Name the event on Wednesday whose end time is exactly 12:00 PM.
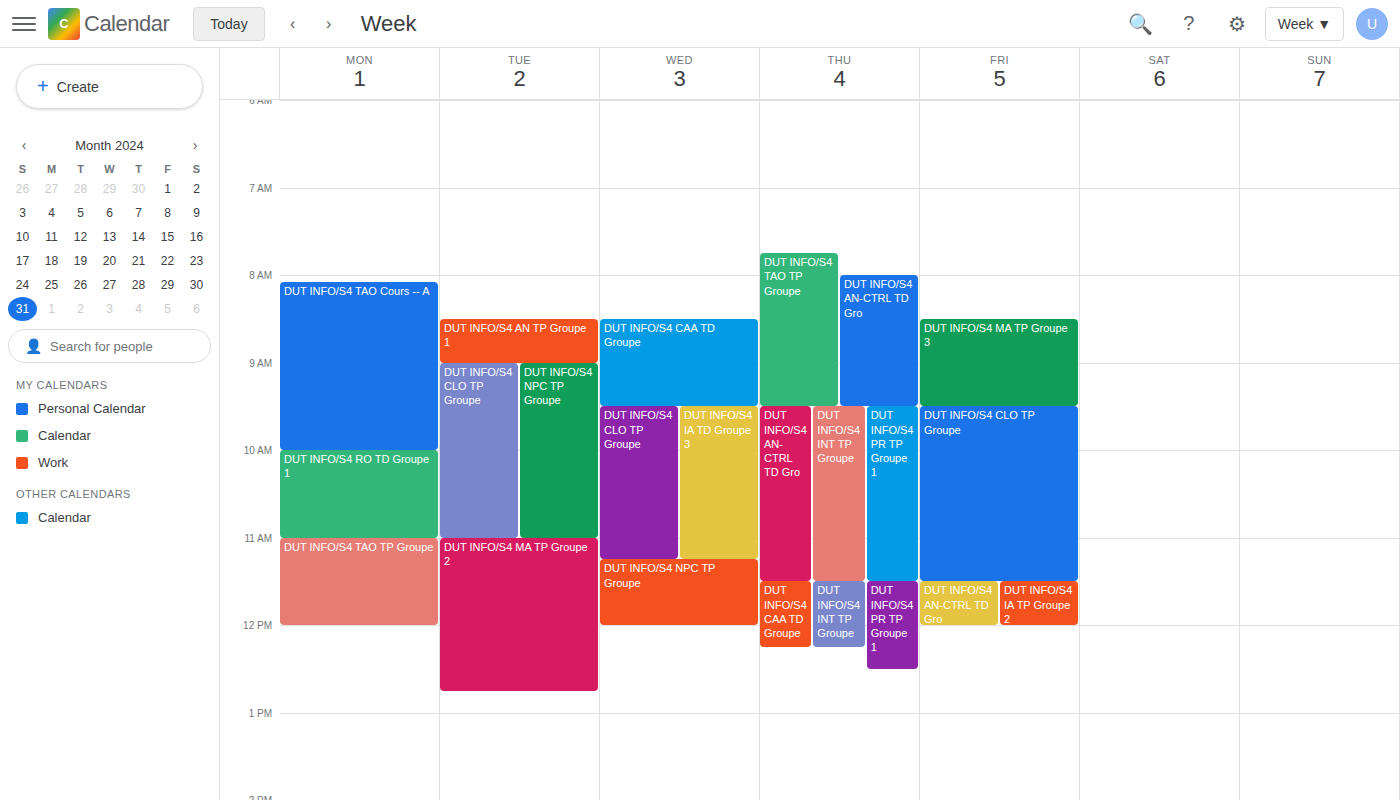
"DUT INFO/S4 NPC TP Groupe"